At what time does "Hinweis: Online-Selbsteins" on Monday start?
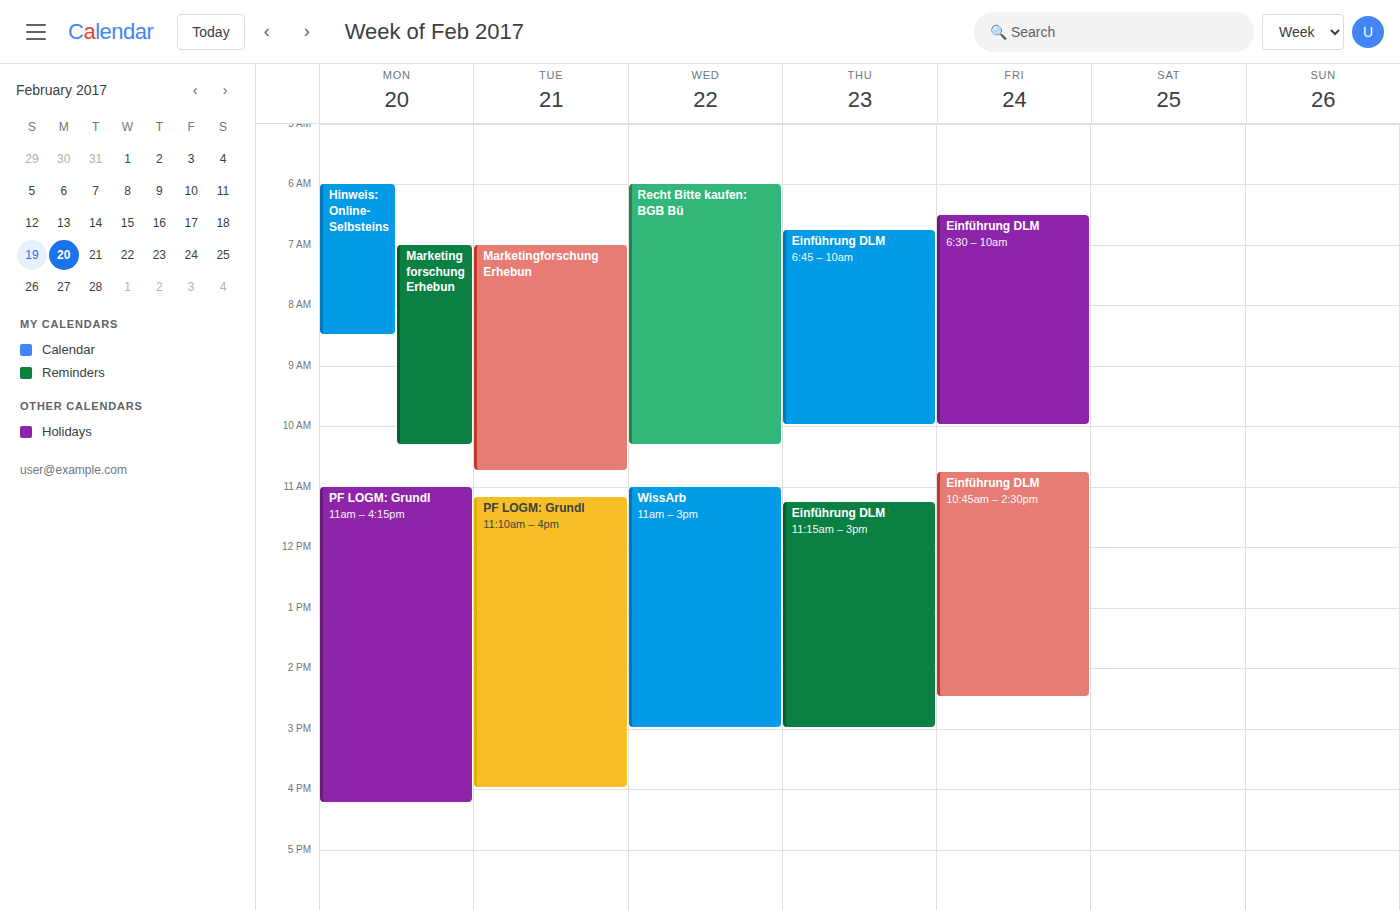
6:00 AM